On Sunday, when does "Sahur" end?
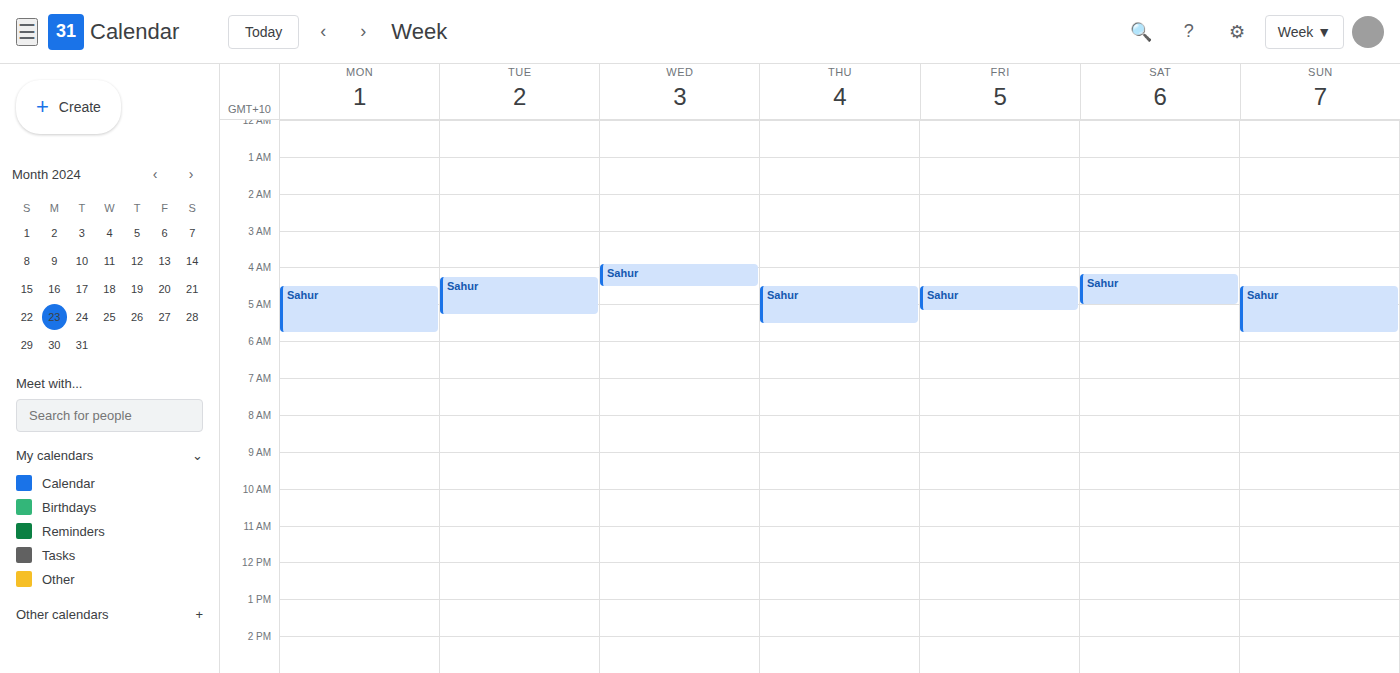
5:45 AM